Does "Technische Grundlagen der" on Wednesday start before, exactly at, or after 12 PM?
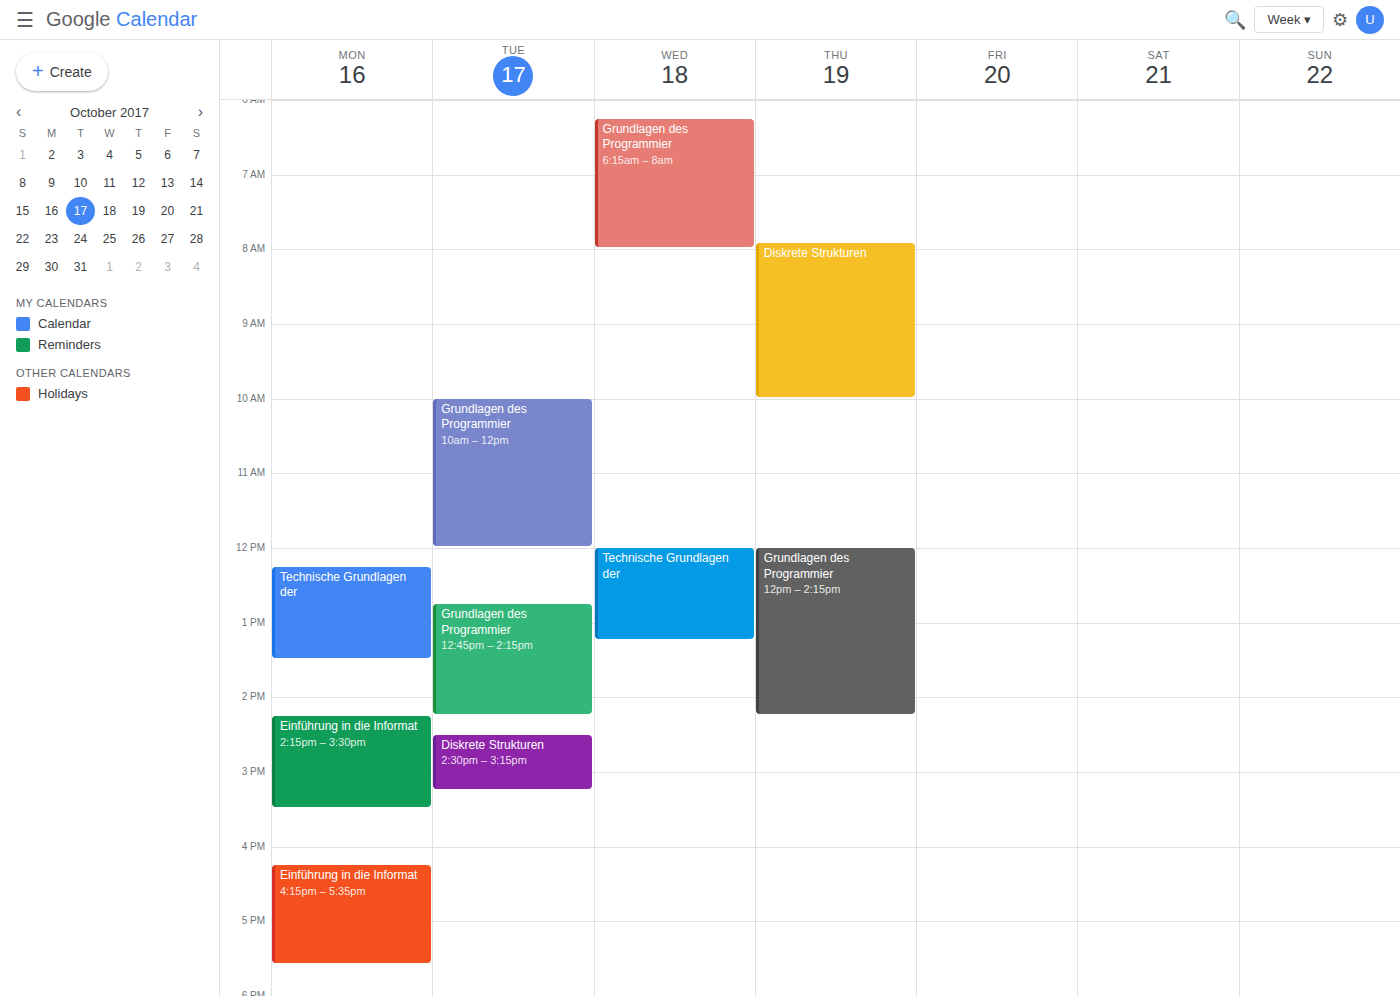
12:00 PM -- exactly at 12 PM, on the 12 PM line.